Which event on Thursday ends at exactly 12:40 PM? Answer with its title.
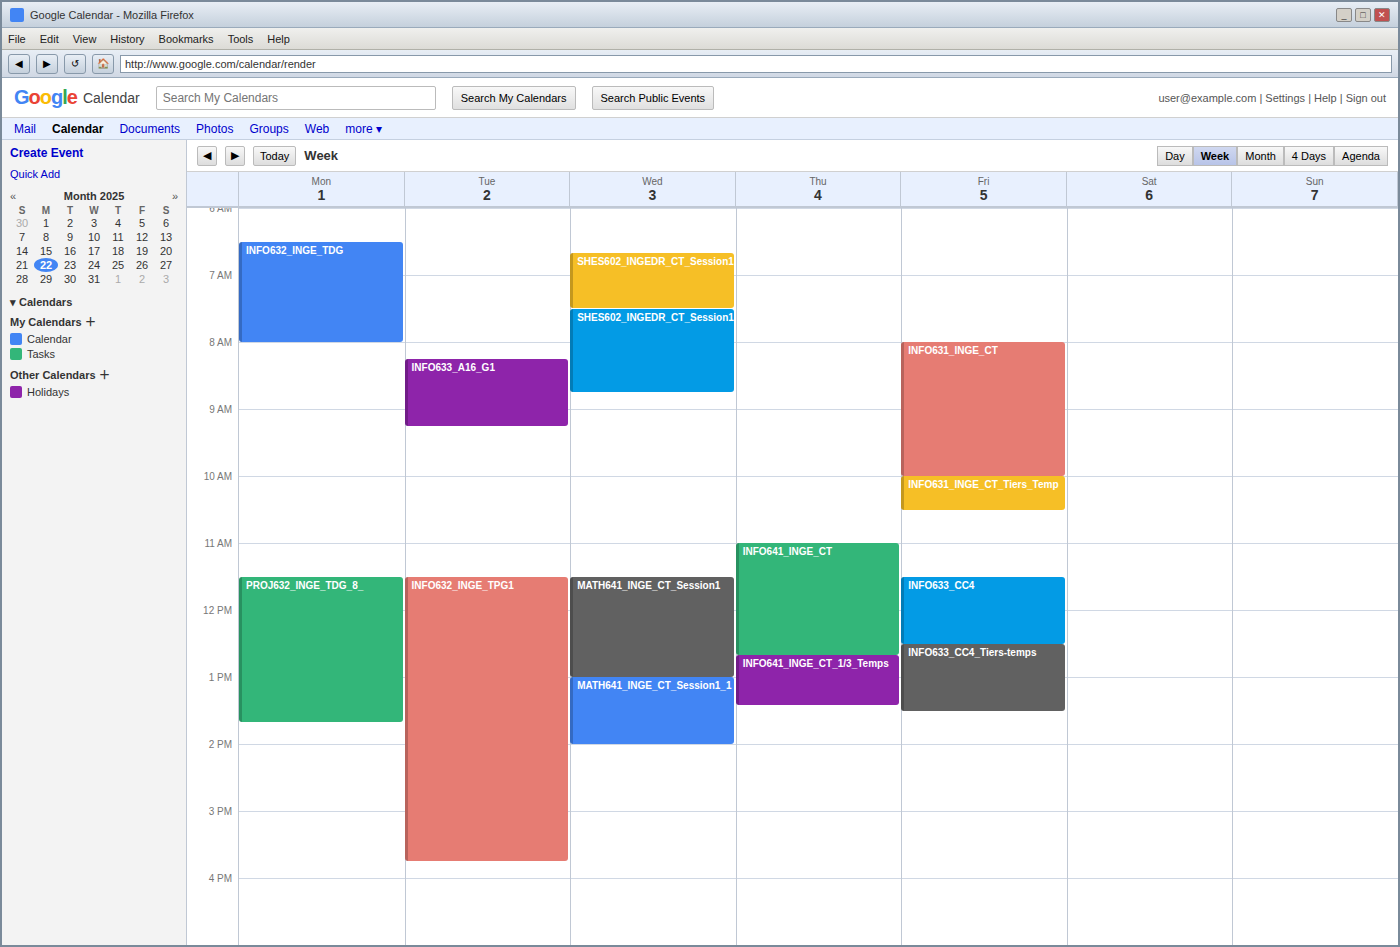
"INFO641_INGE_CT"